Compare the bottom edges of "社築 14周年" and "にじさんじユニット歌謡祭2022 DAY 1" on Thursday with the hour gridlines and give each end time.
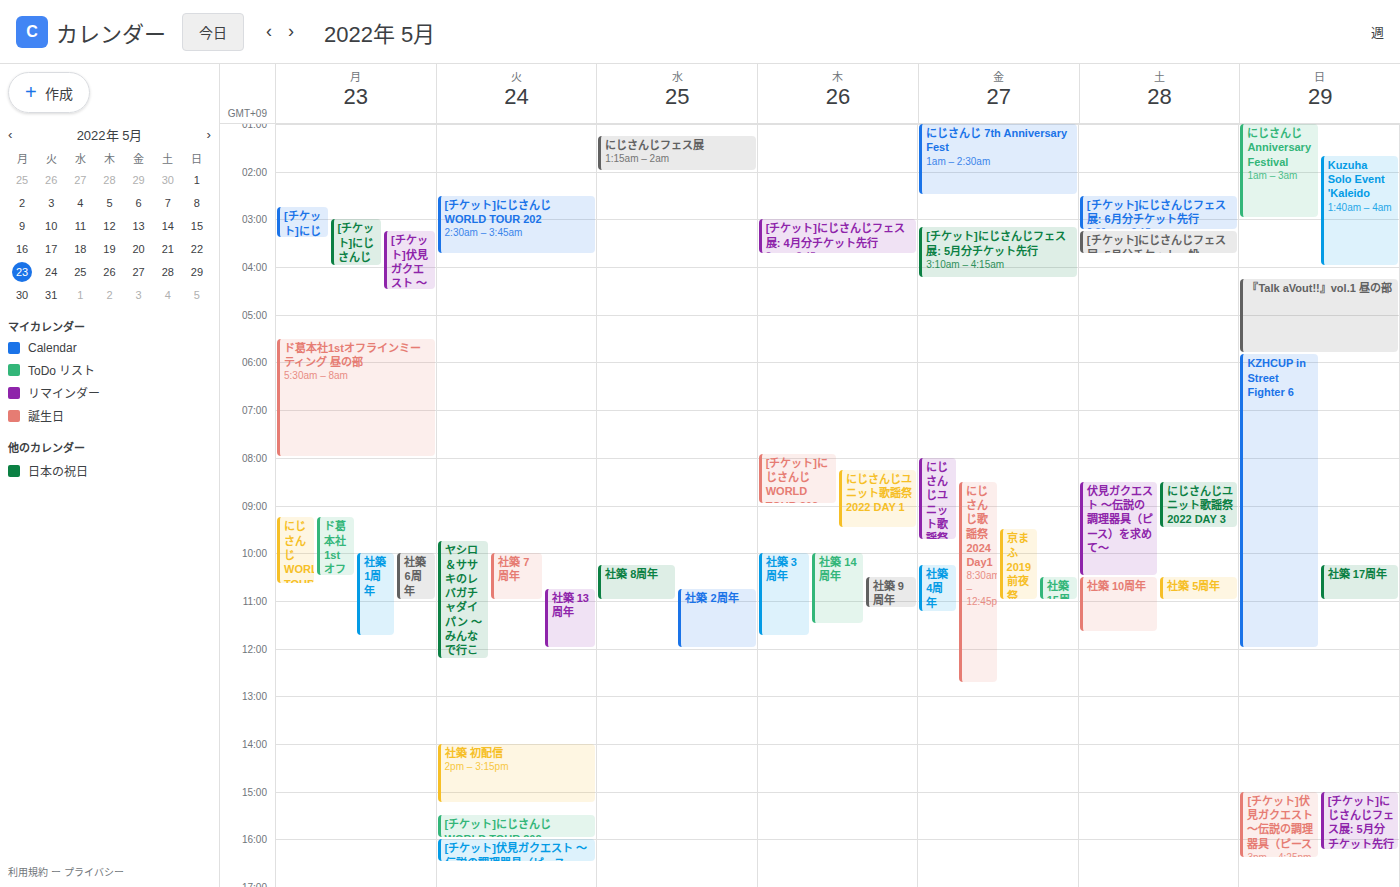
"社築 14周年": 11:30 AM, halfway between the 11 AM and 12 PM lines. "にじさんじユニット歌謡祭2022 DAY 1": 9:30 AM, halfway between the 9 AM and 10 AM lines.